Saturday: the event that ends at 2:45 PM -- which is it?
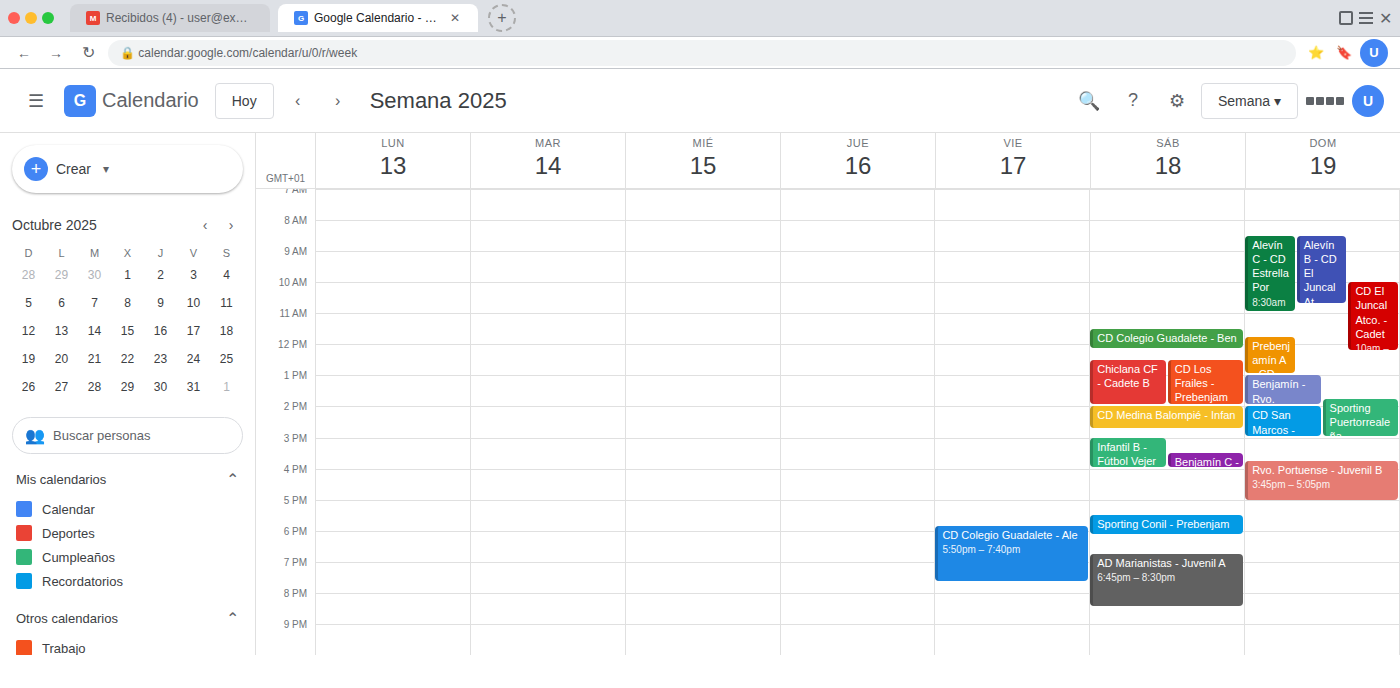
"CD Medina Balompié - Infan"